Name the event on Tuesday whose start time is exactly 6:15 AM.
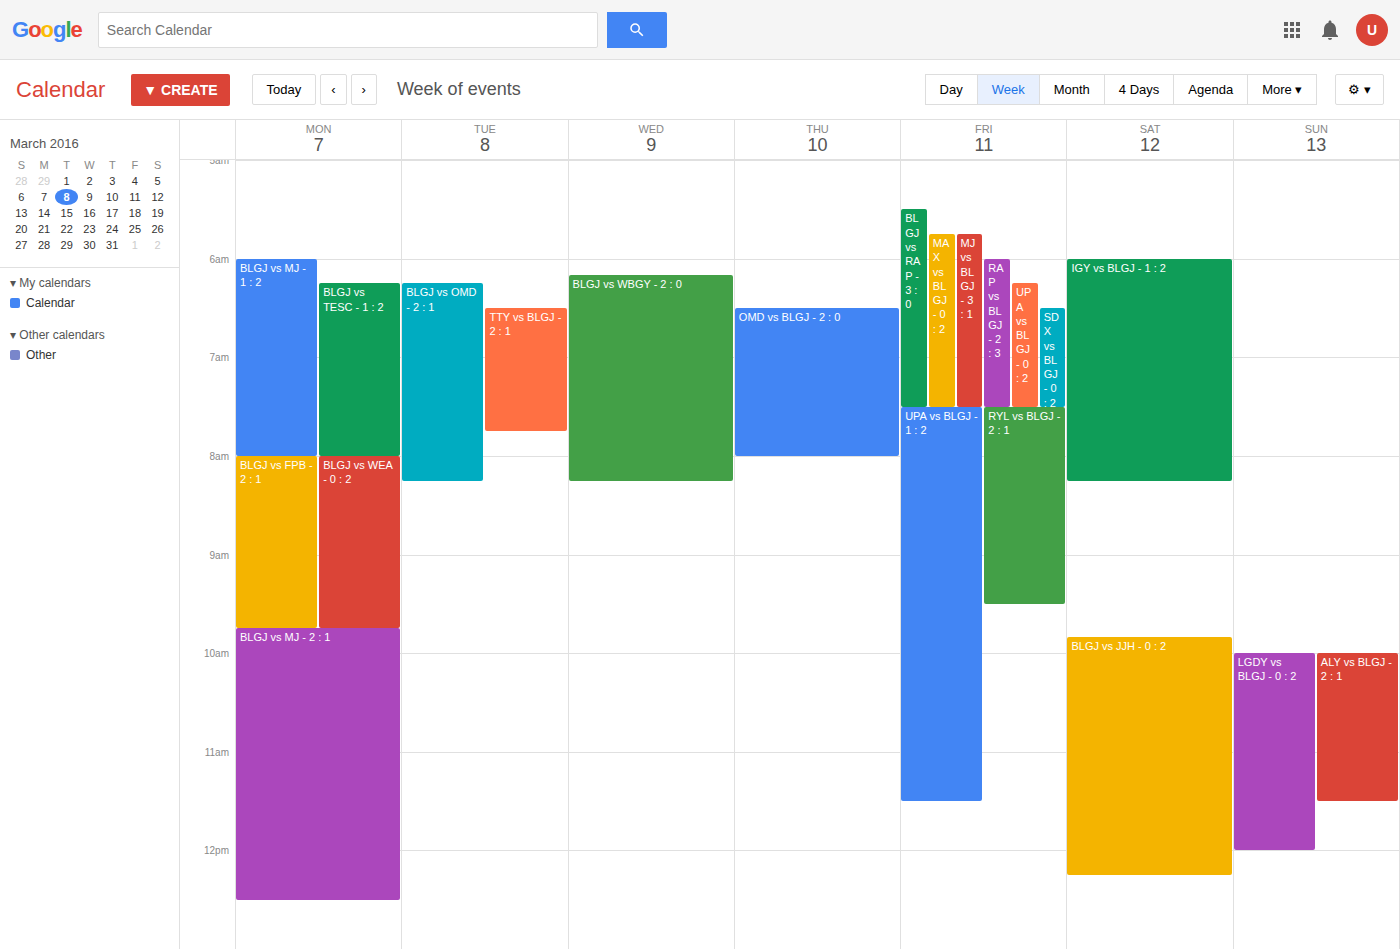
"BLGJ vs OMD - 2 : 1"